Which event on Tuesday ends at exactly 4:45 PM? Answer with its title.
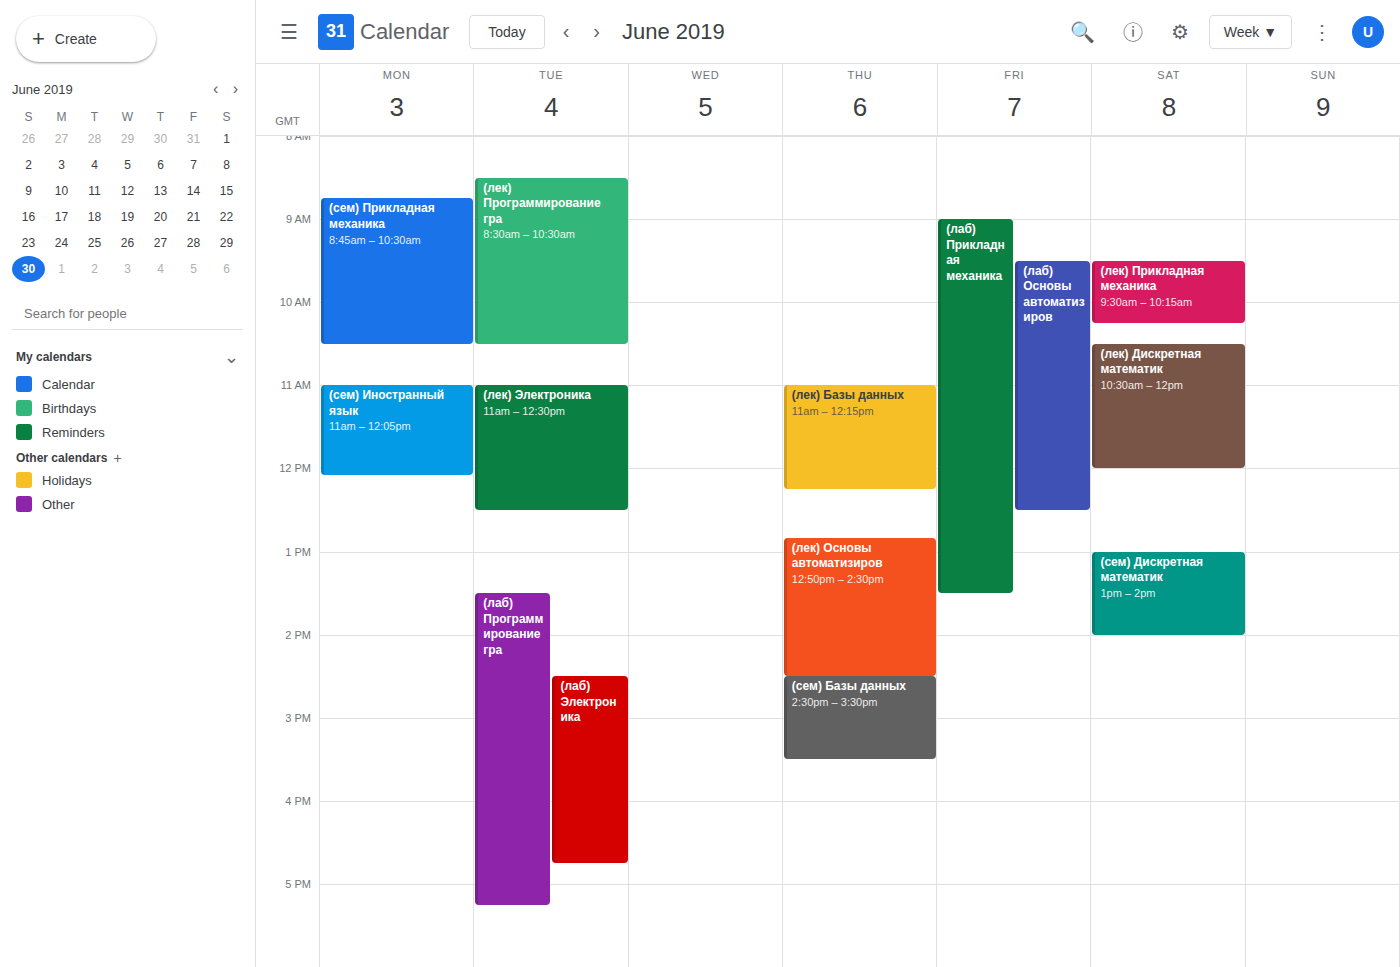
"(лаб) Электроника"